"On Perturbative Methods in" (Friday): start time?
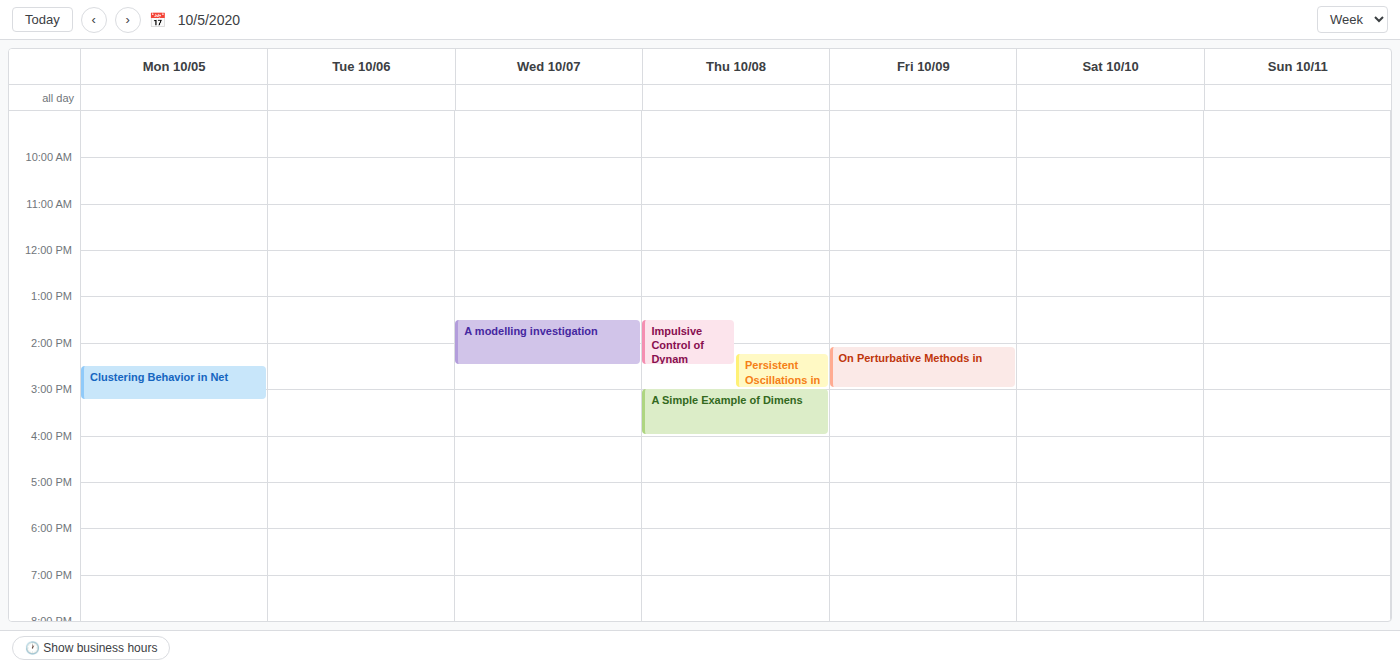
2:05 PM